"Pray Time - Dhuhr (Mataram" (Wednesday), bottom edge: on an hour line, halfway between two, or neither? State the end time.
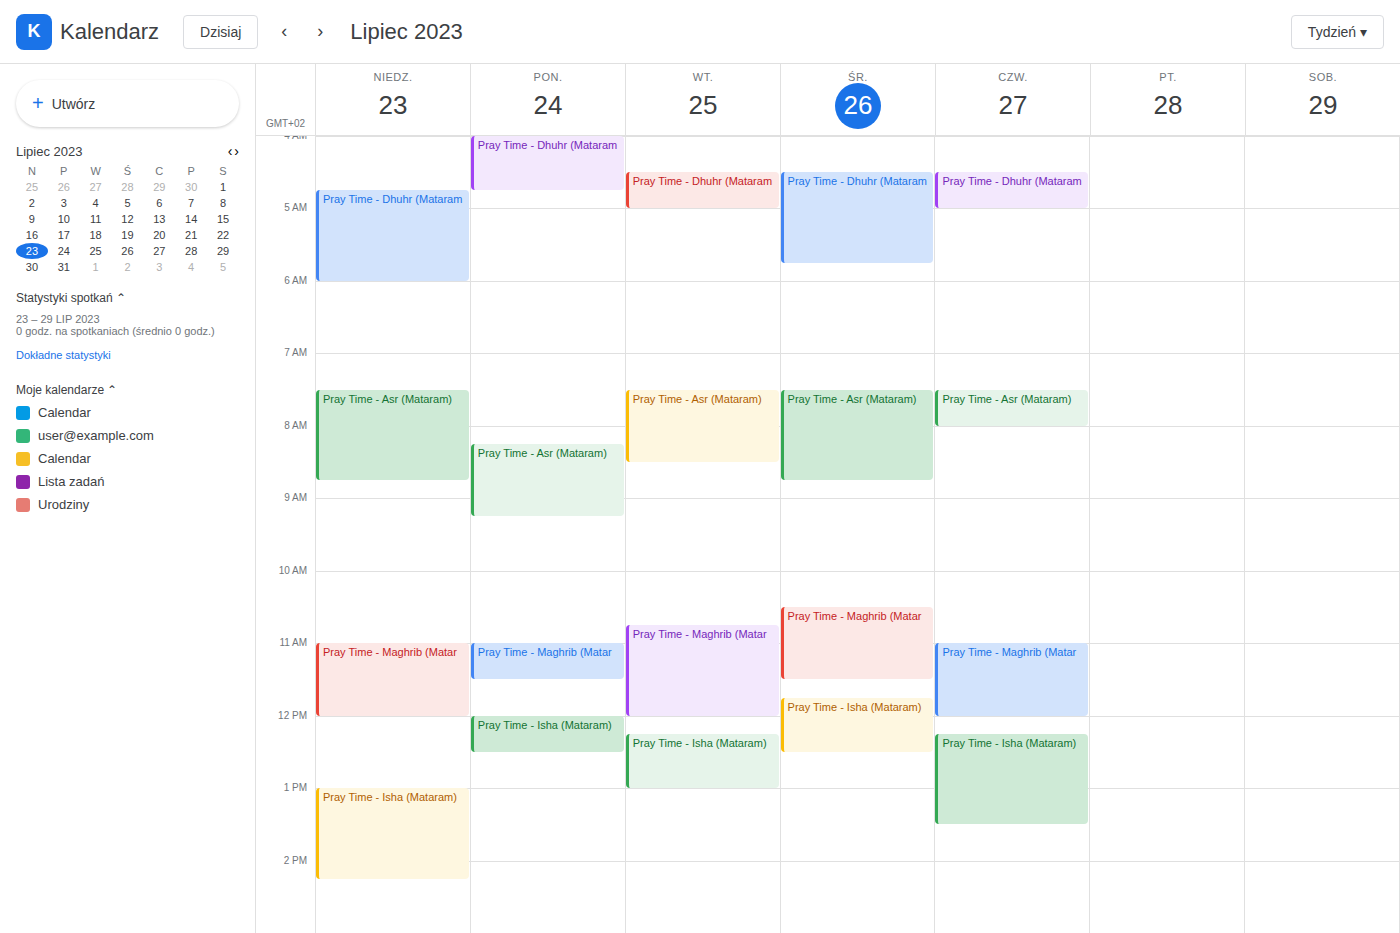
05:45 -- neither: three quarters of the way from the 05:00 line to the 06:00 line.